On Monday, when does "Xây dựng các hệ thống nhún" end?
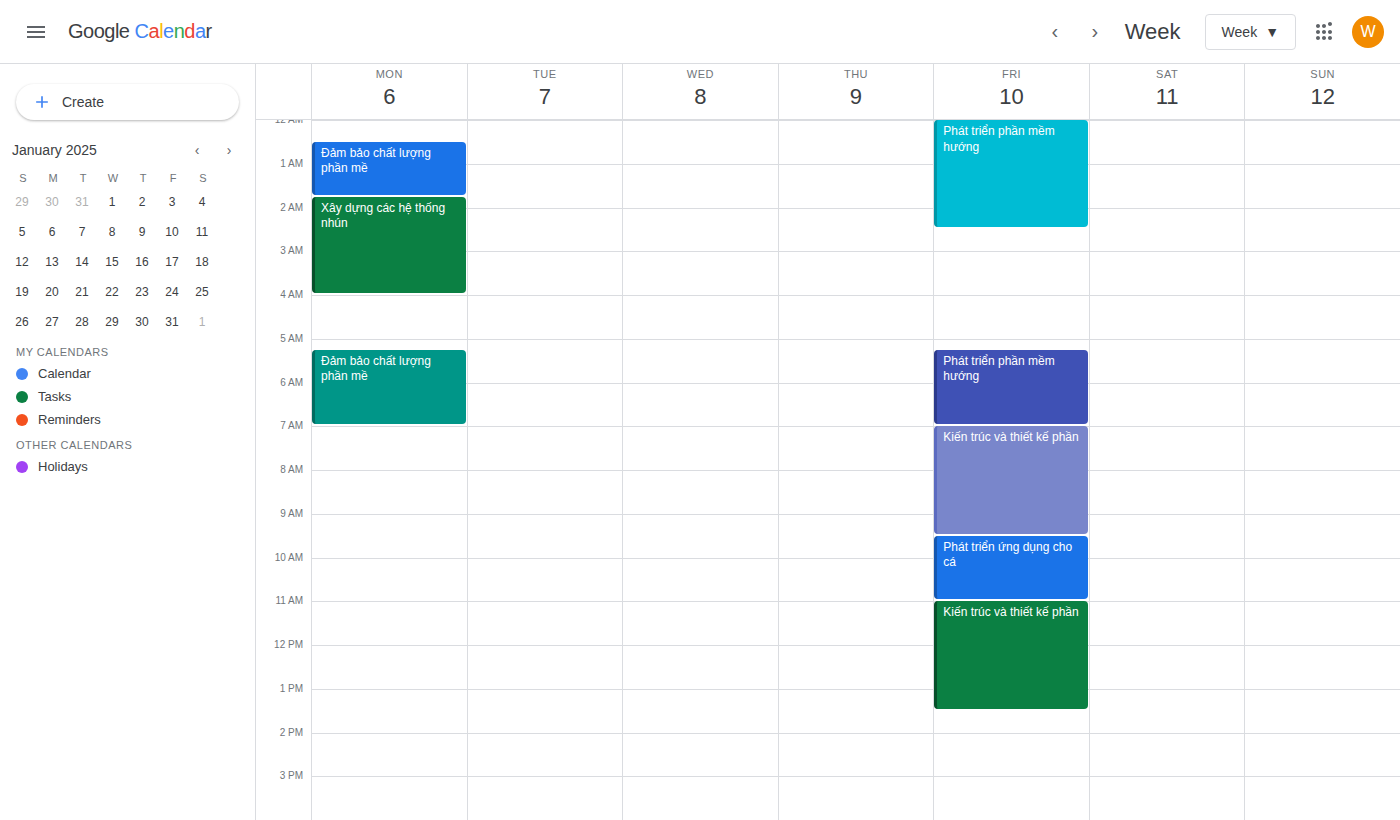
4:00 AM